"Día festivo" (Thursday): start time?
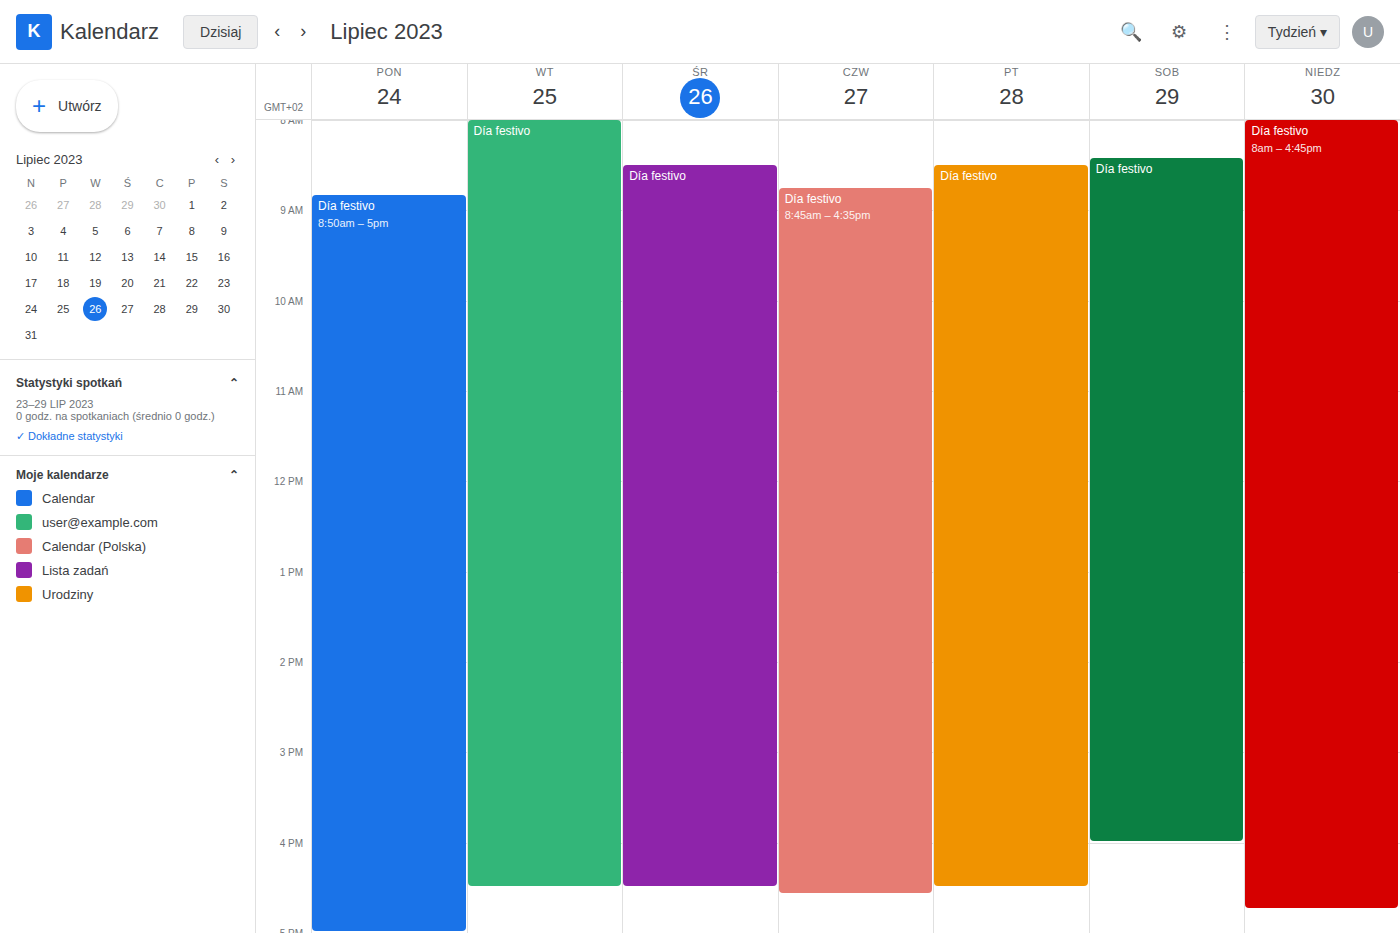
8:45 AM